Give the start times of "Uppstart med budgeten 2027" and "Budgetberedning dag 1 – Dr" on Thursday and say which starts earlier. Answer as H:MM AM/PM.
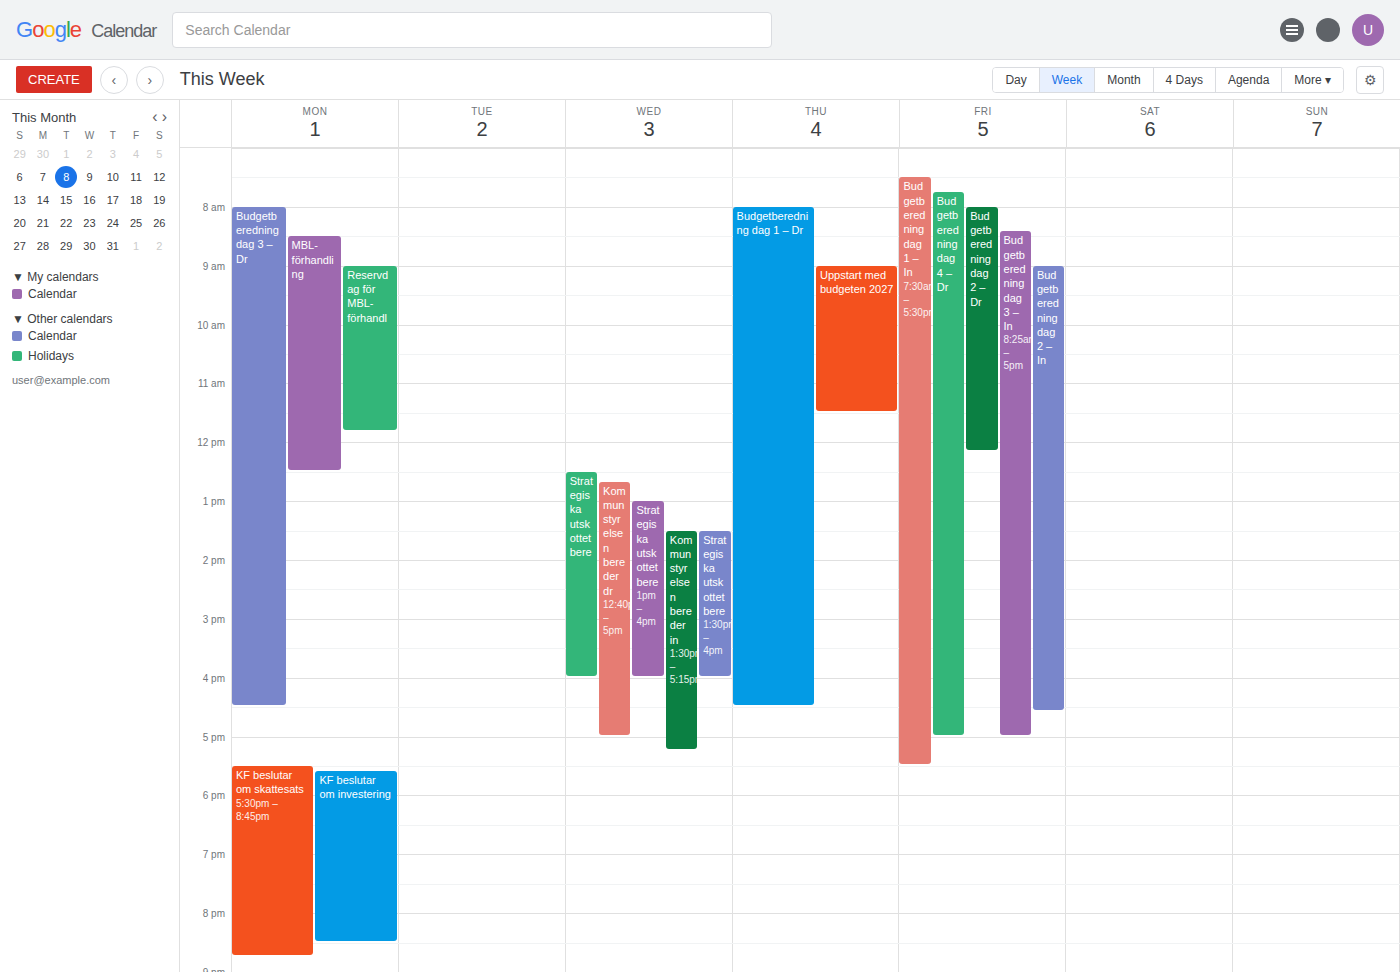
"Budgetberedning dag 1 – Dr" 8:00 AM; "Uppstart med budgeten 2027" 9:00 AM.